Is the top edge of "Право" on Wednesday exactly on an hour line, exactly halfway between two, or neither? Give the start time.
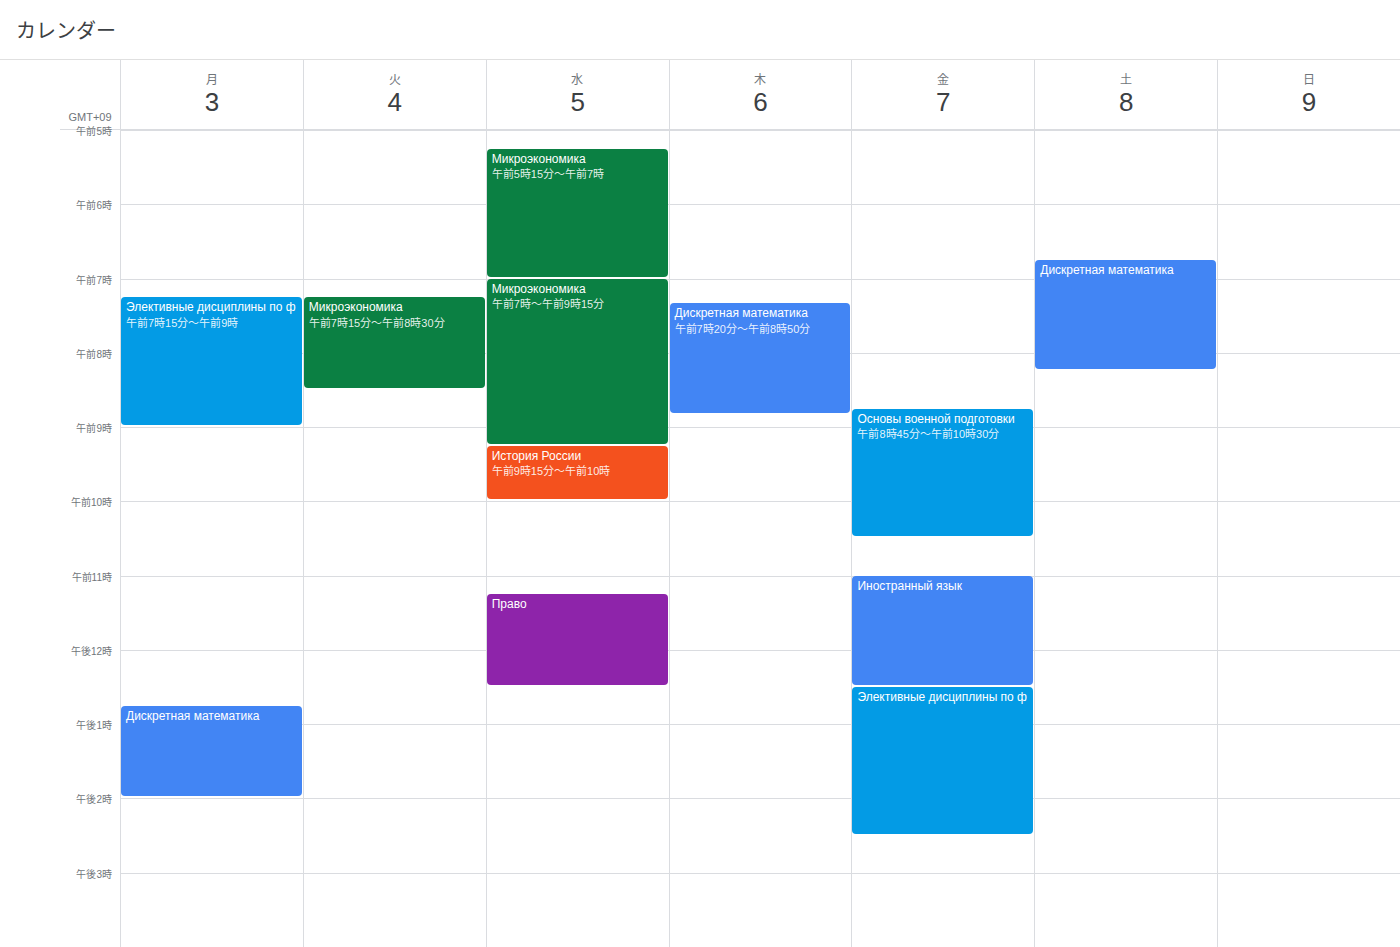
11:15 AM -- neither: a quarter of the way from the 11 AM line to the 12 PM line.